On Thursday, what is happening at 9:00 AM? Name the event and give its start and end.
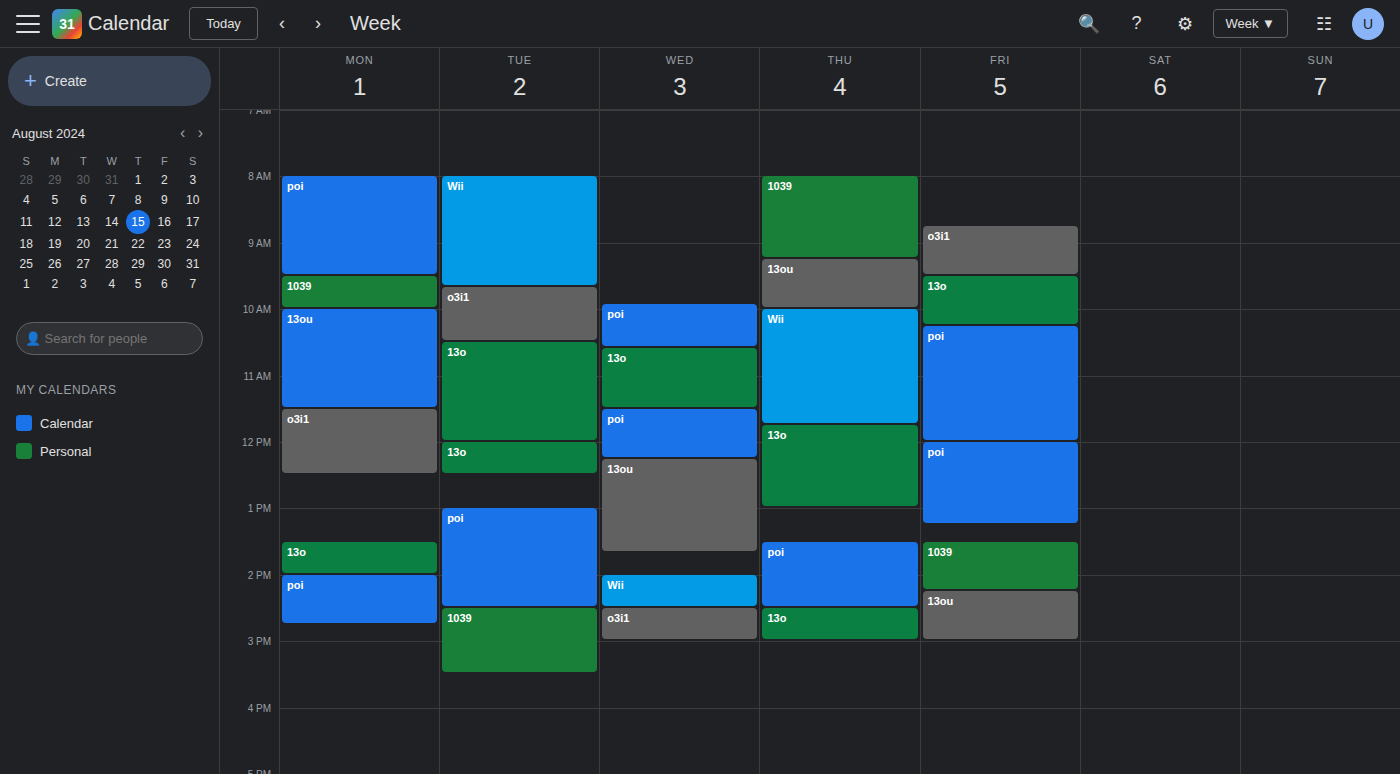
"1039", 8:00 AM to 9:15 AM